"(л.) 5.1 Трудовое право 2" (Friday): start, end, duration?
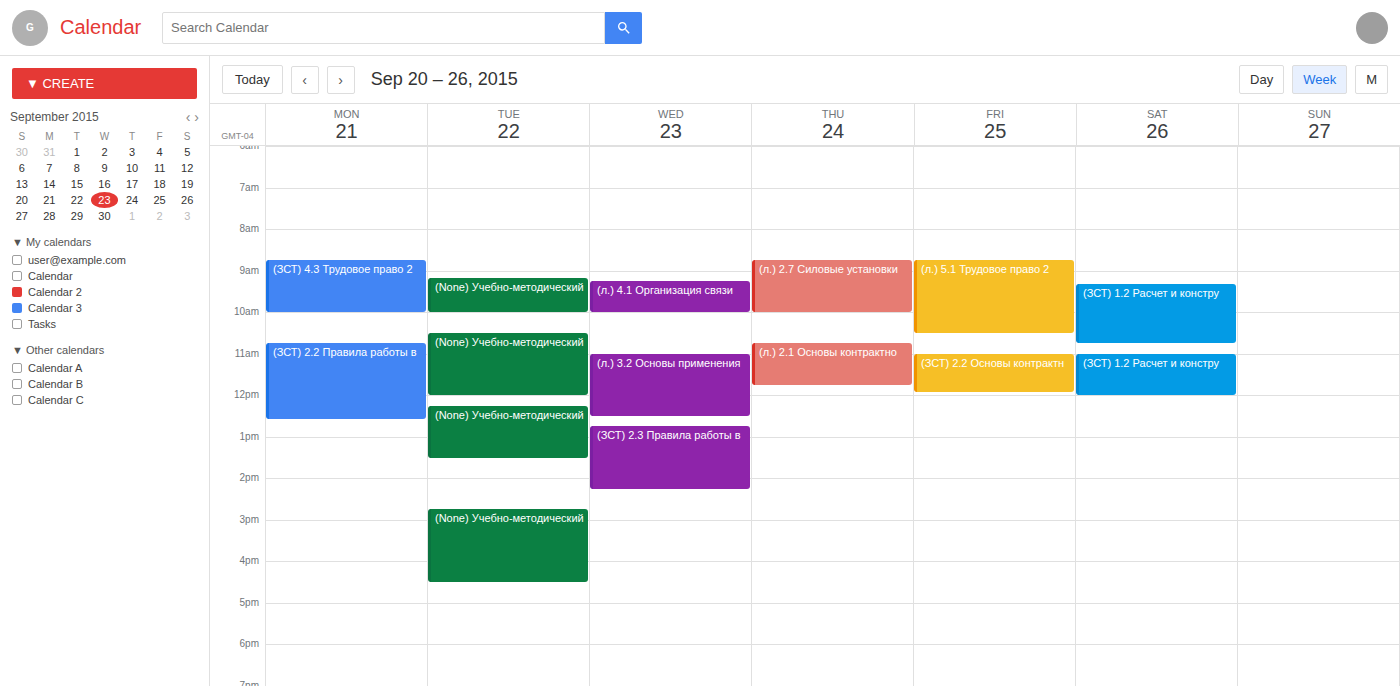
8:45 AM to 10:30 AM, 1 hour 45 minutes